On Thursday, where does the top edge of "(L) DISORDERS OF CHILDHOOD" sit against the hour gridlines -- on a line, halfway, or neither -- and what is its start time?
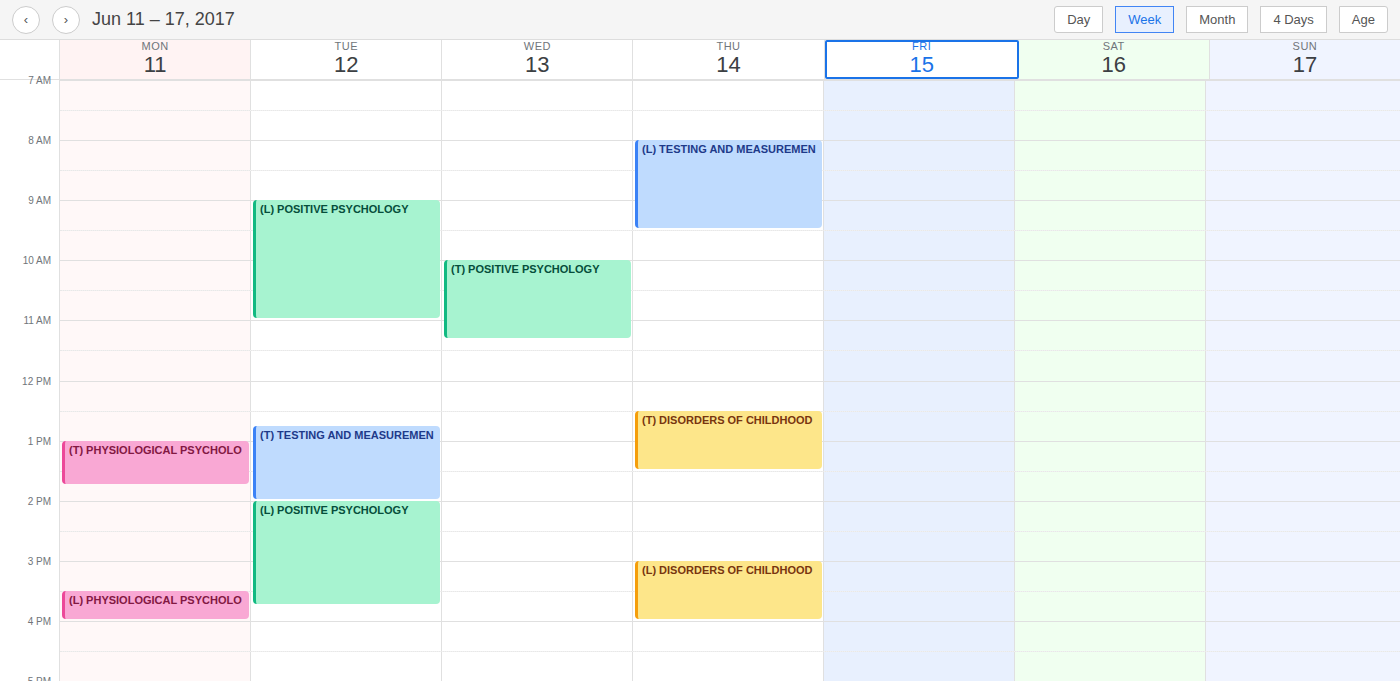
3:00 PM -- exactly on the 3 PM line.